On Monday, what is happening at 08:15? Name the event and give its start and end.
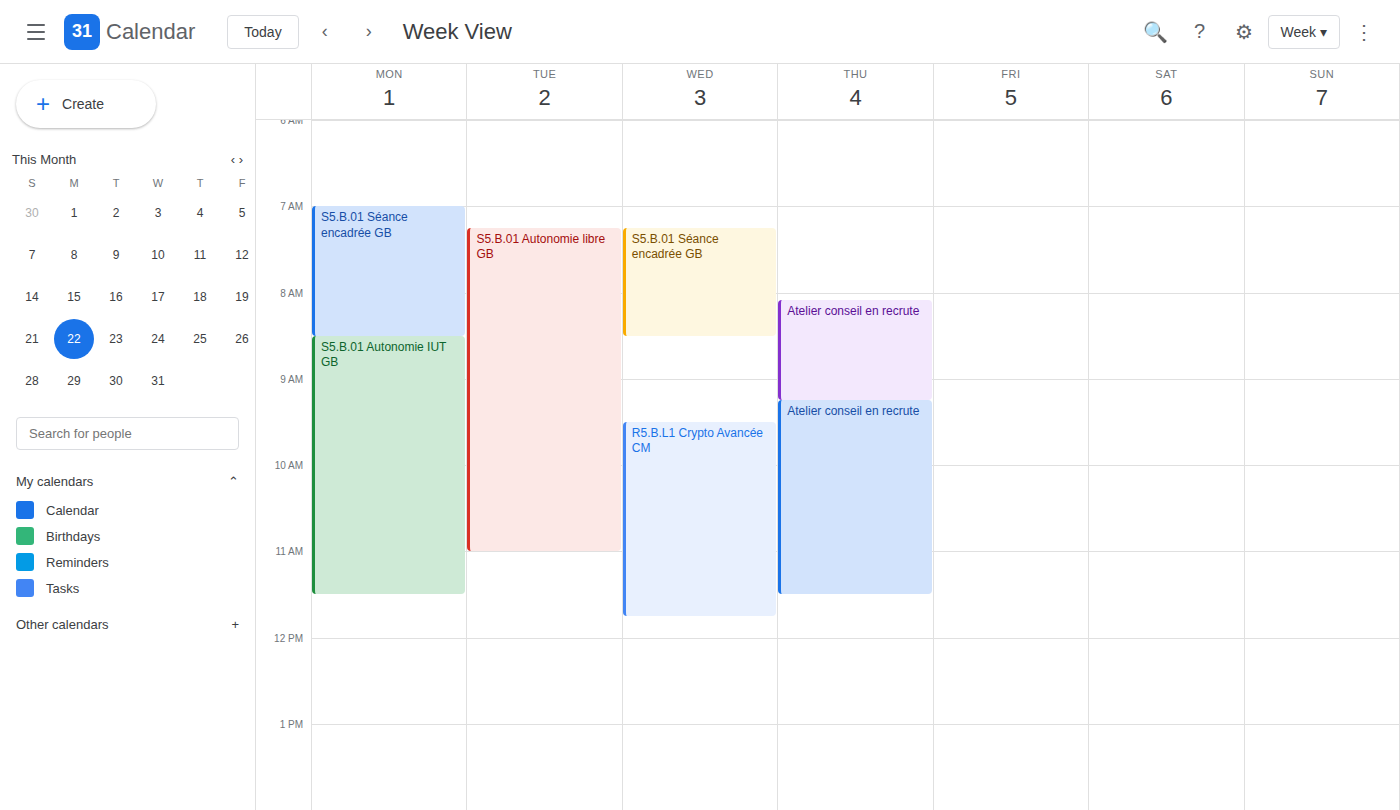
"S5.B.01 Séance encadrée GB", 07:00 to 08:30